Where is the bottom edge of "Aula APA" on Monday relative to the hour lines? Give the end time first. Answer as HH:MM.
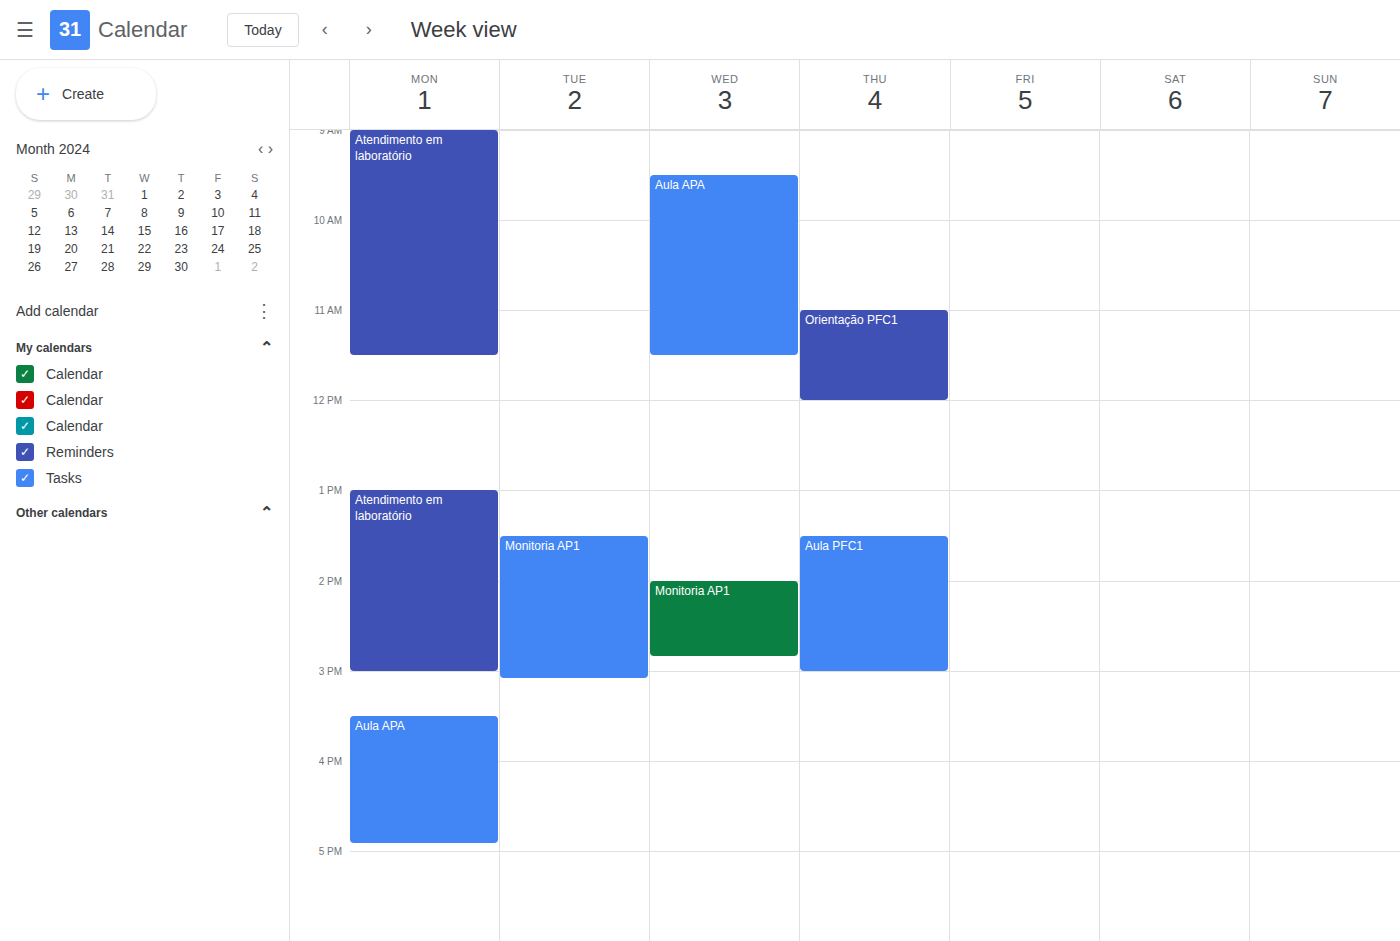
16:55 -- neither: 55 minutes below the 16:00 line and 5 minutes above the 17:00 line.